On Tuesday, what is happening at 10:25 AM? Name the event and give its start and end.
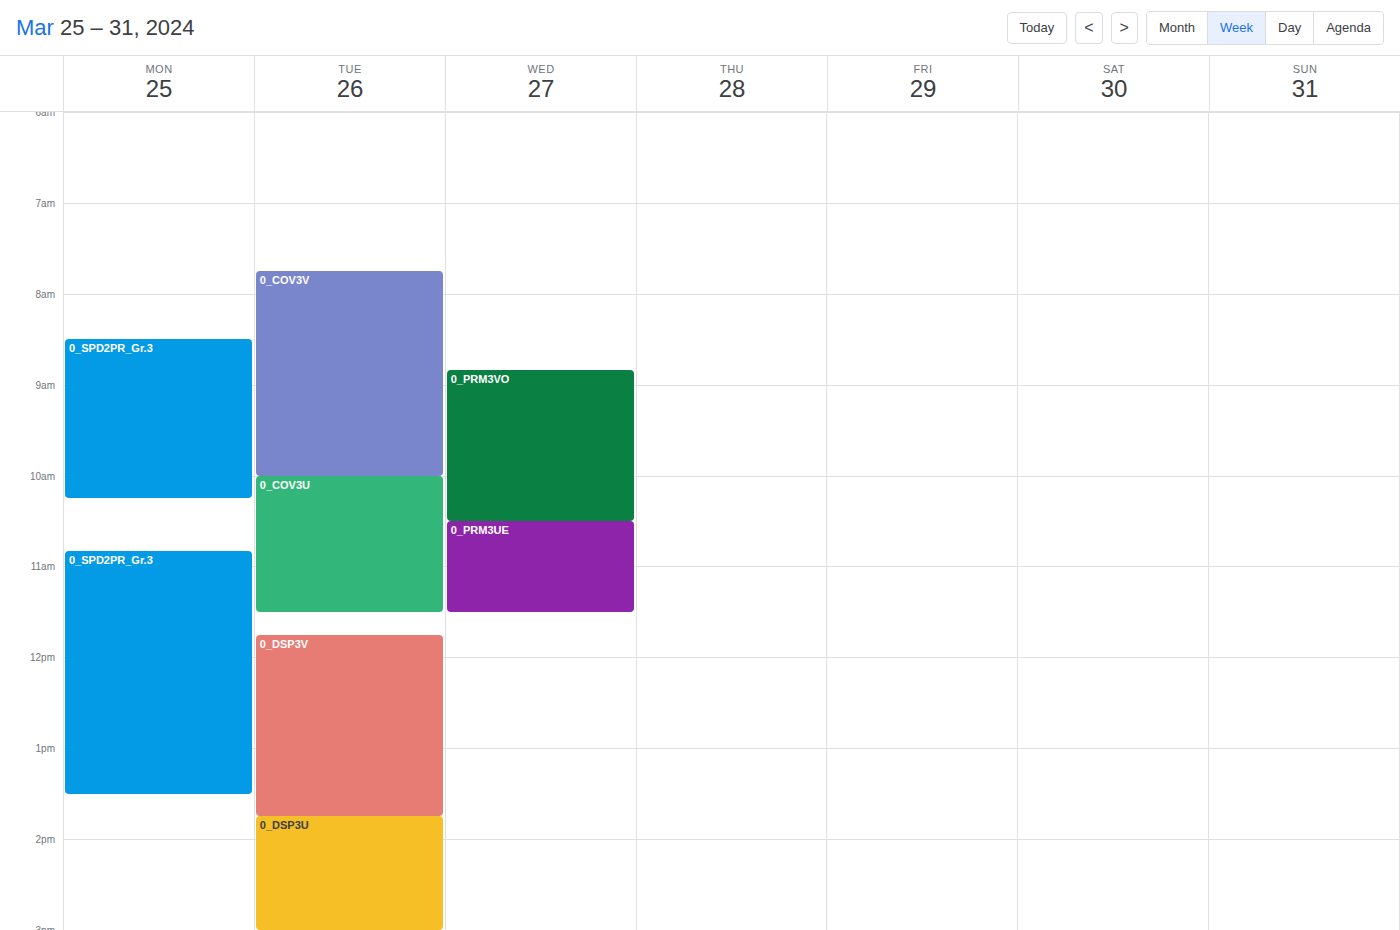
"0_COV3U", 10:00 AM to 11:30 AM